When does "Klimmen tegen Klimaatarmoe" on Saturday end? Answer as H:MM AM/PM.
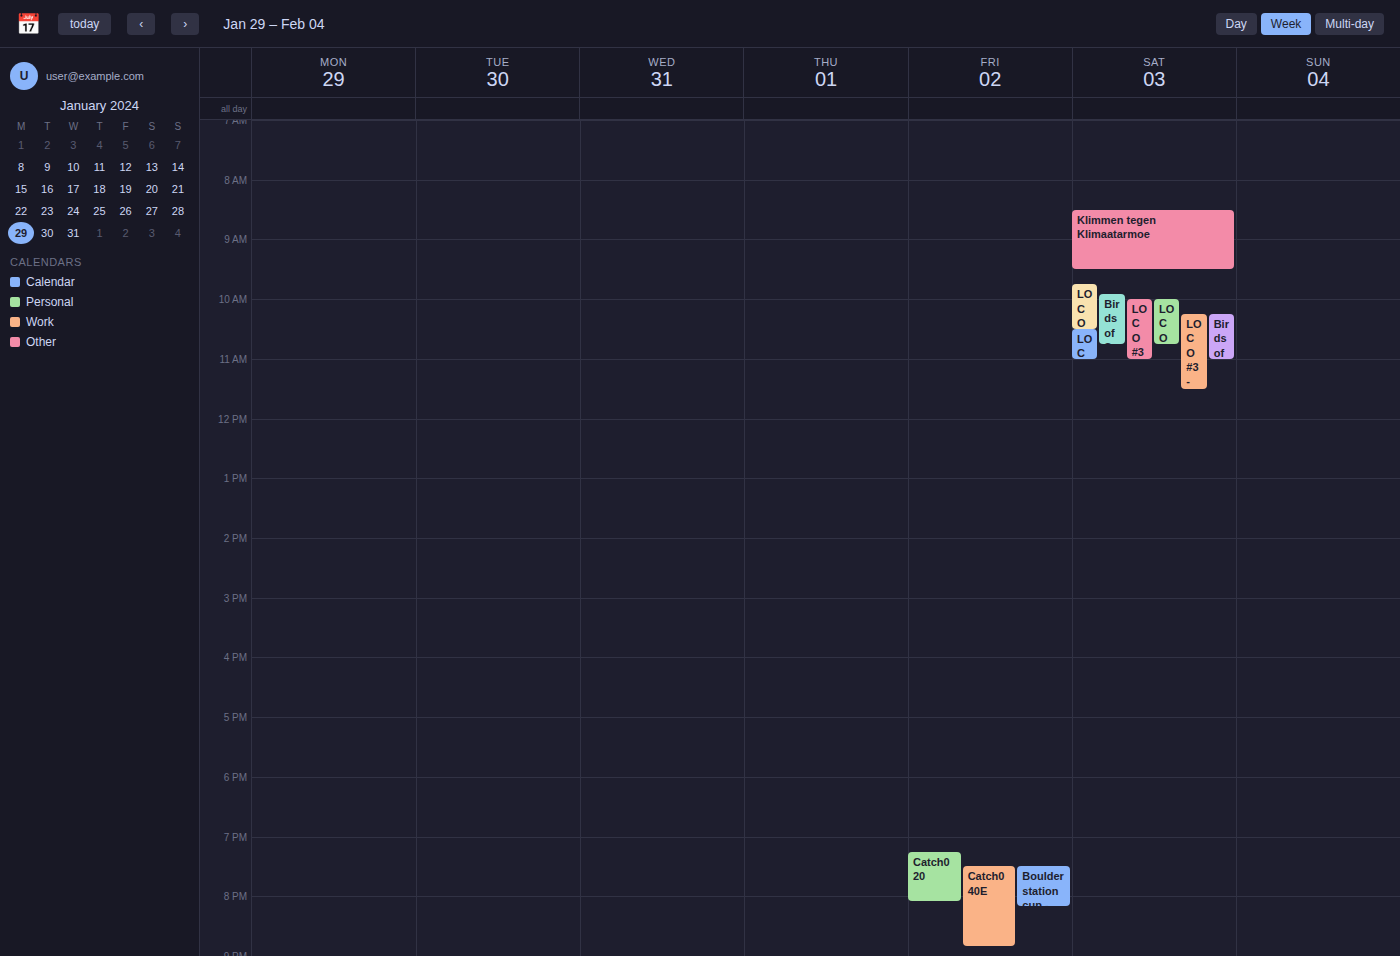
9:30 AM